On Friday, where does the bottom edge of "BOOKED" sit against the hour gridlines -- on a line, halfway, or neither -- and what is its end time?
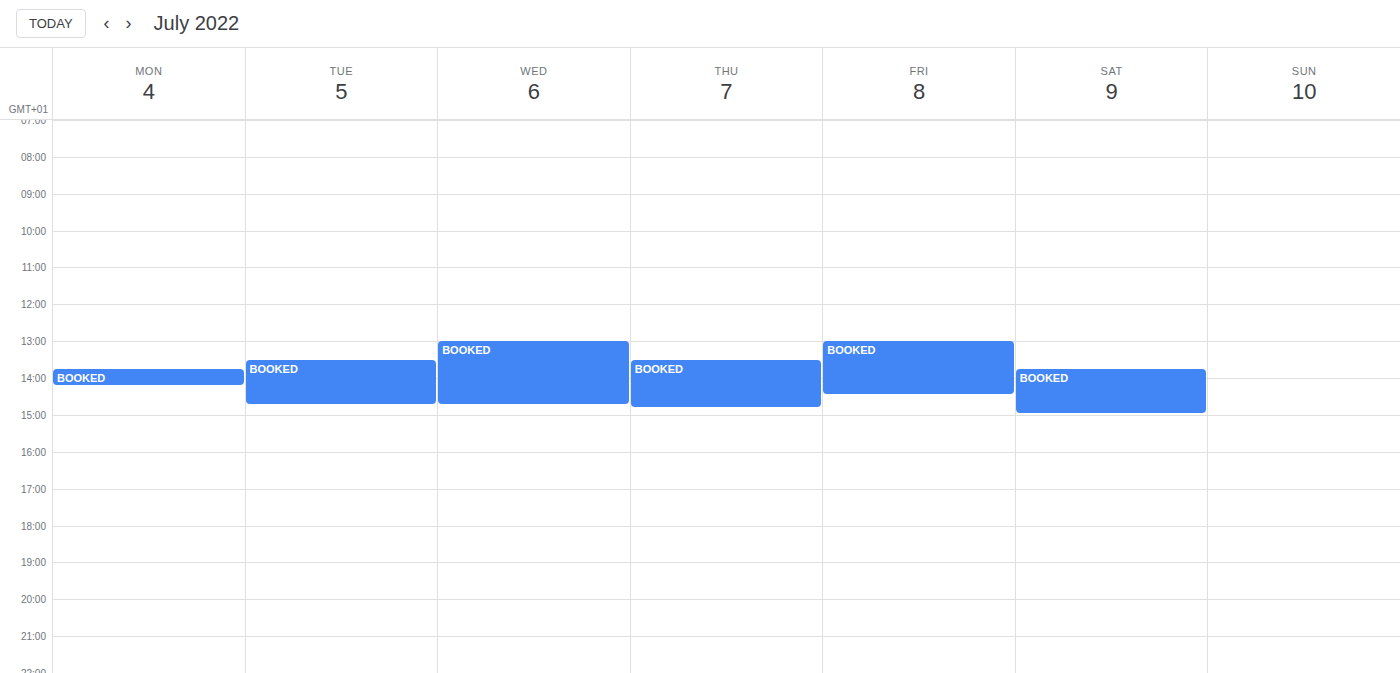
2:30 PM -- halfway between the 2 PM and 3 PM lines.